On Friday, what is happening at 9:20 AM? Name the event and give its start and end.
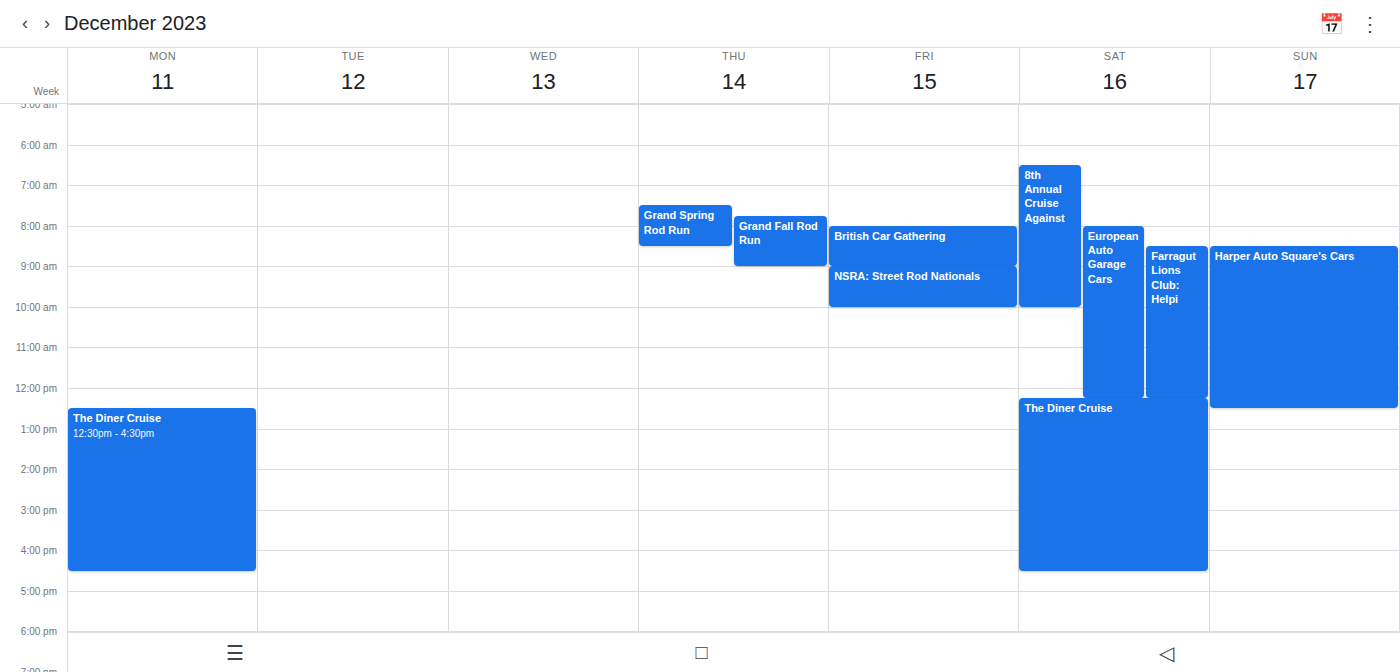
"NSRA: Street Rod Nationals", 9:00 AM to 10:00 AM